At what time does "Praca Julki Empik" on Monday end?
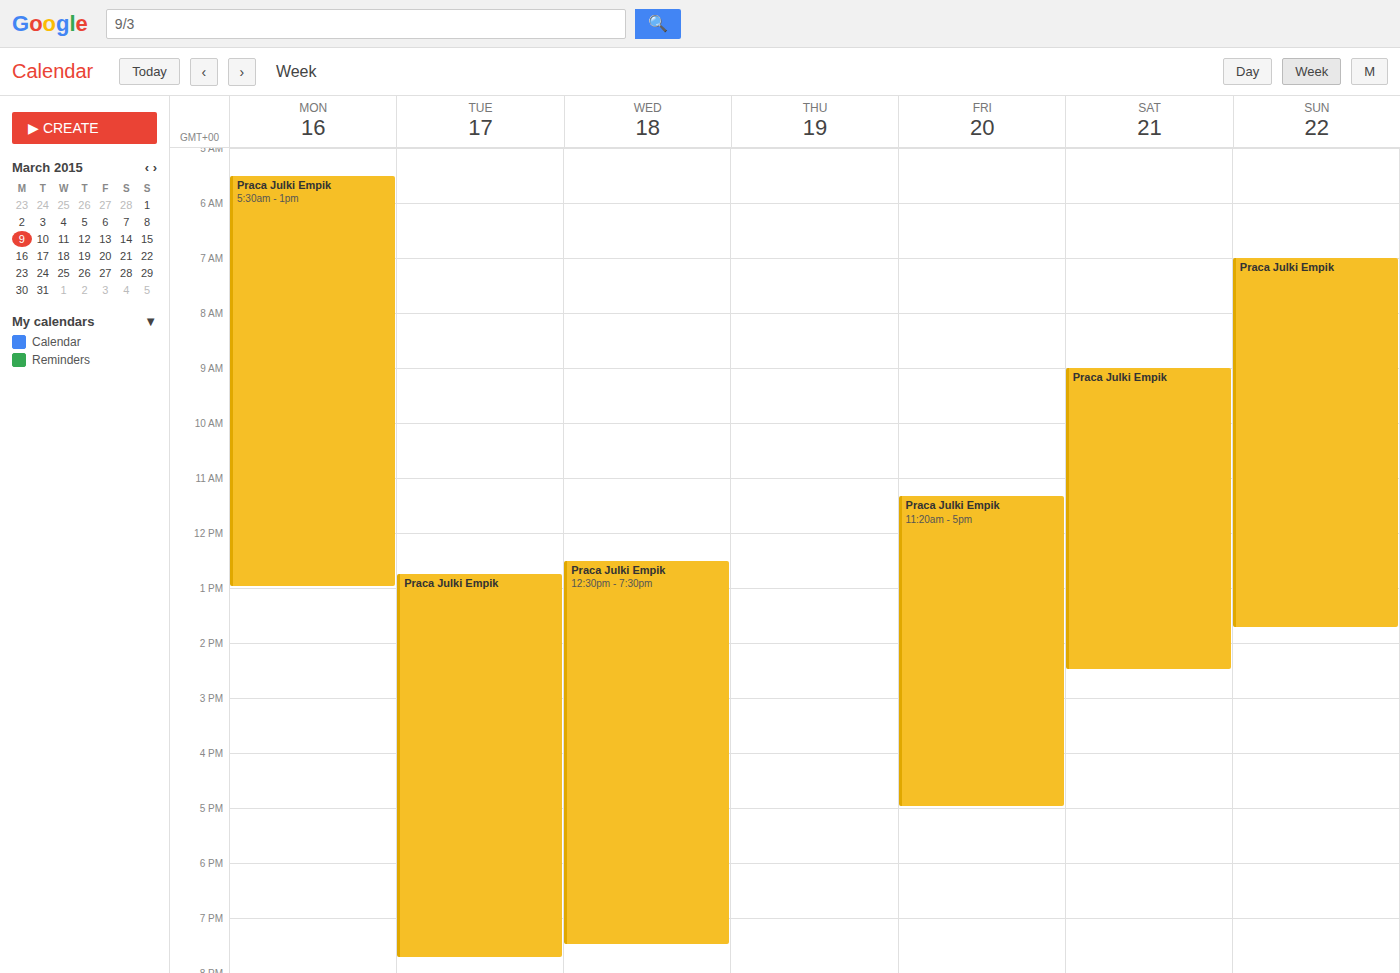
1:00 PM